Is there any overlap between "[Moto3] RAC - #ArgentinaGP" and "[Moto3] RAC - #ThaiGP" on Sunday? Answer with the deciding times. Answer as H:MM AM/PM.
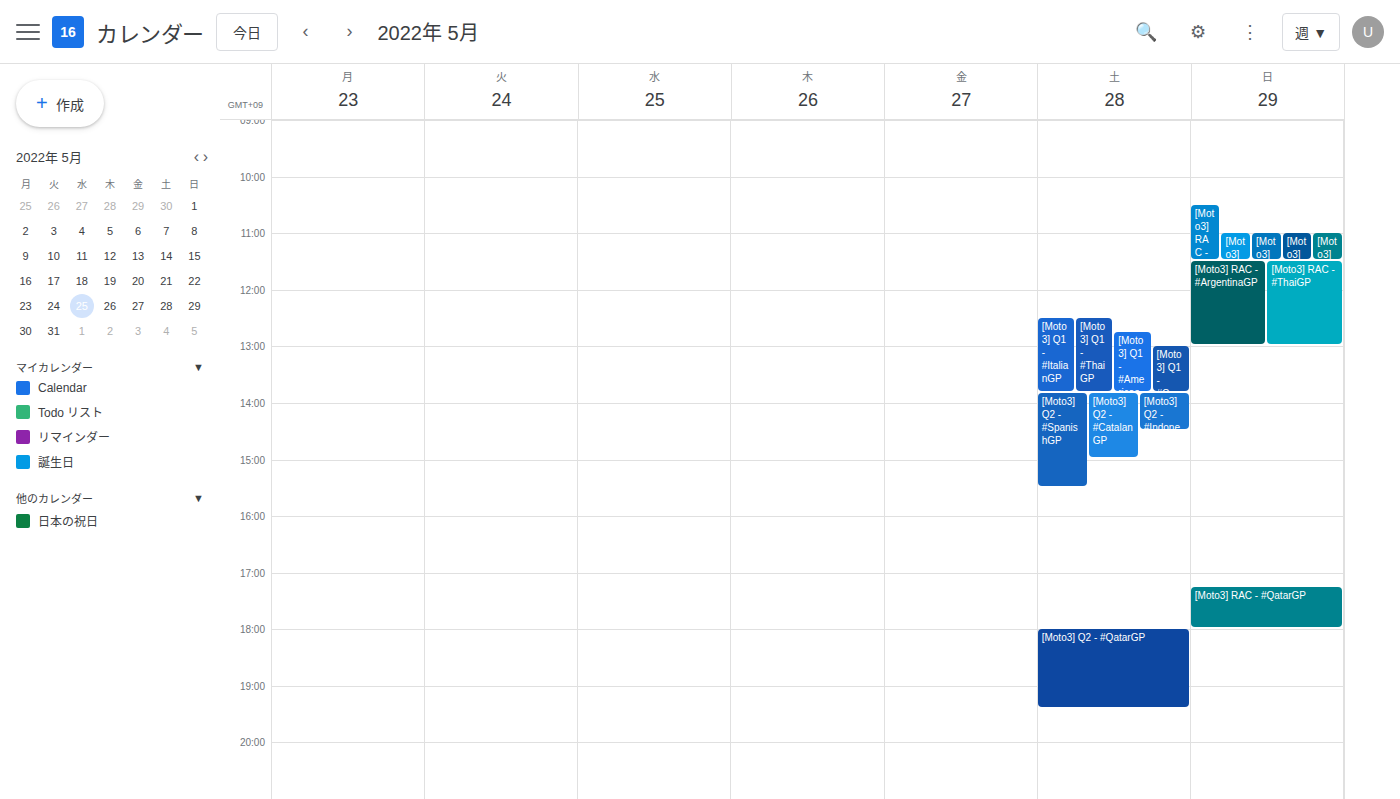
"[Moto3] RAC - #ArgentinaGP" runs 11:30 AM to 1:00 PM, inside "[Moto3] RAC - #ThaiGP" -- they overlap.